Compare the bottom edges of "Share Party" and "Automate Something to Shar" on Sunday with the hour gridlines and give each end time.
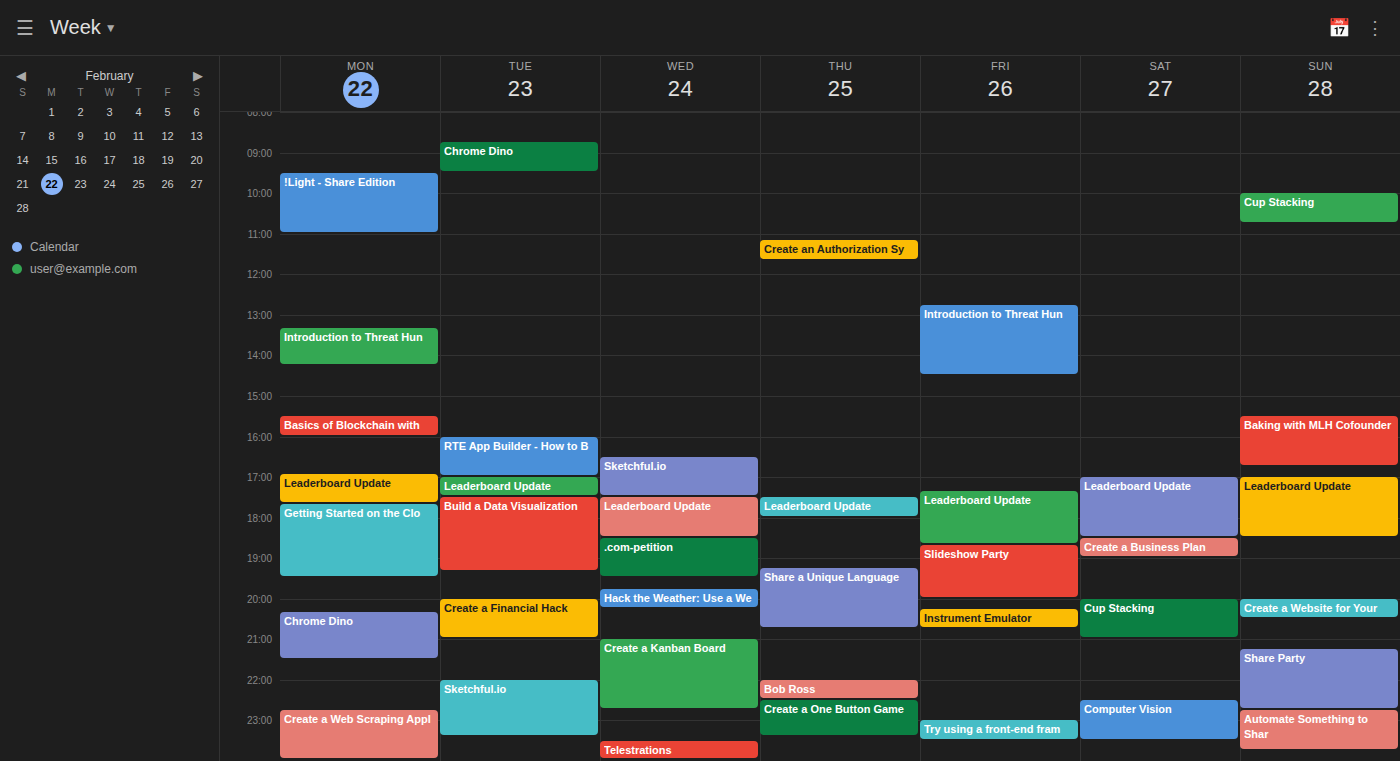
"Share Party": 10:45 PM, neither: three quarters of the way from the 10 PM line to the 11 PM line. "Automate Something to Shar": 11:45 PM, neither: three quarters of the way from the 11 PM line to the 12 AM line.